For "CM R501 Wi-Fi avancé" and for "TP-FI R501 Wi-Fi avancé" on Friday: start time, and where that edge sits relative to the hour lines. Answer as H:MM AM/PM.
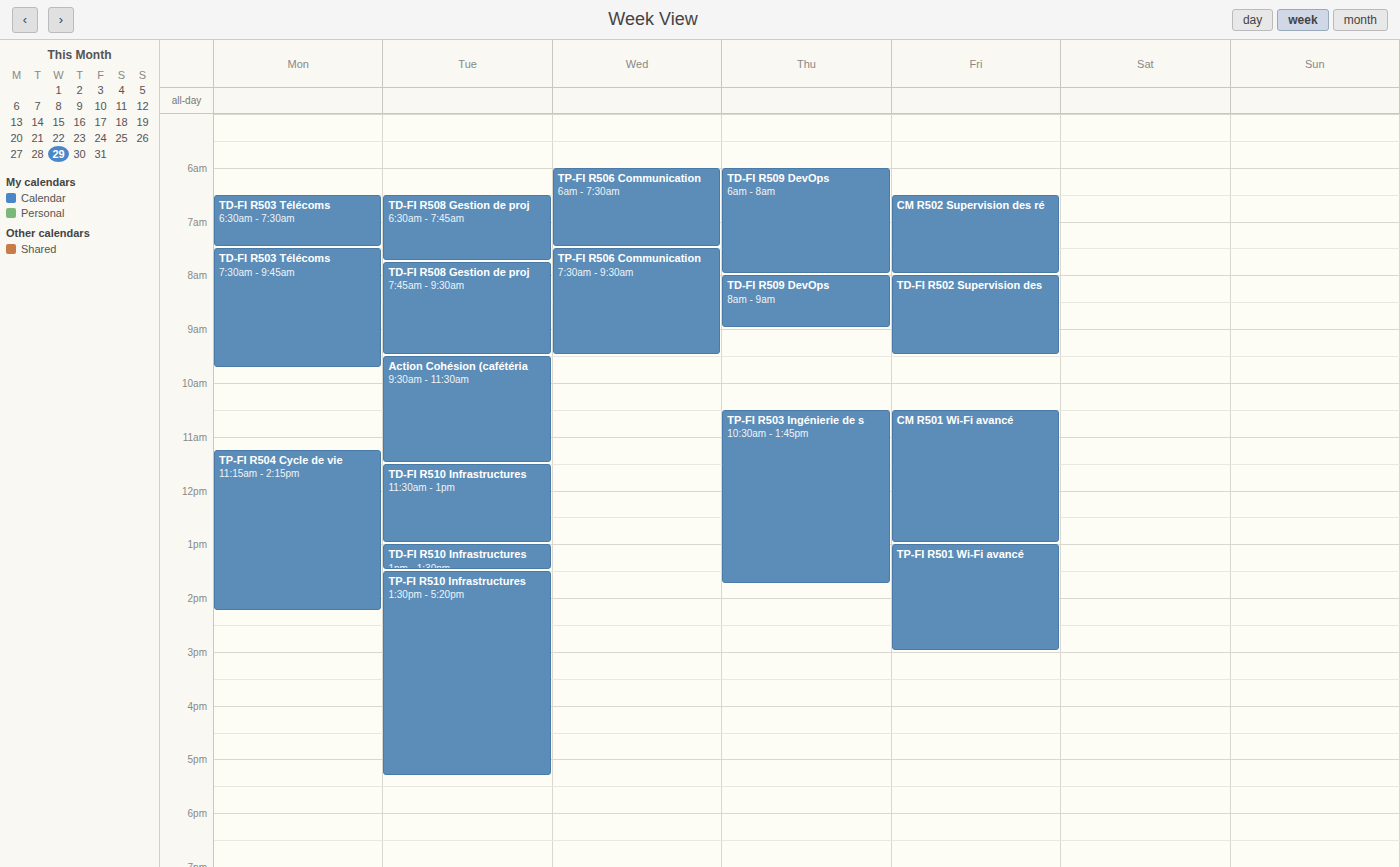
"CM R501 Wi-Fi avancé": 10:30 AM, halfway between the 10 AM and 11 AM lines. "TP-FI R501 Wi-Fi avancé": 1:00 PM, exactly on the 1 PM line.